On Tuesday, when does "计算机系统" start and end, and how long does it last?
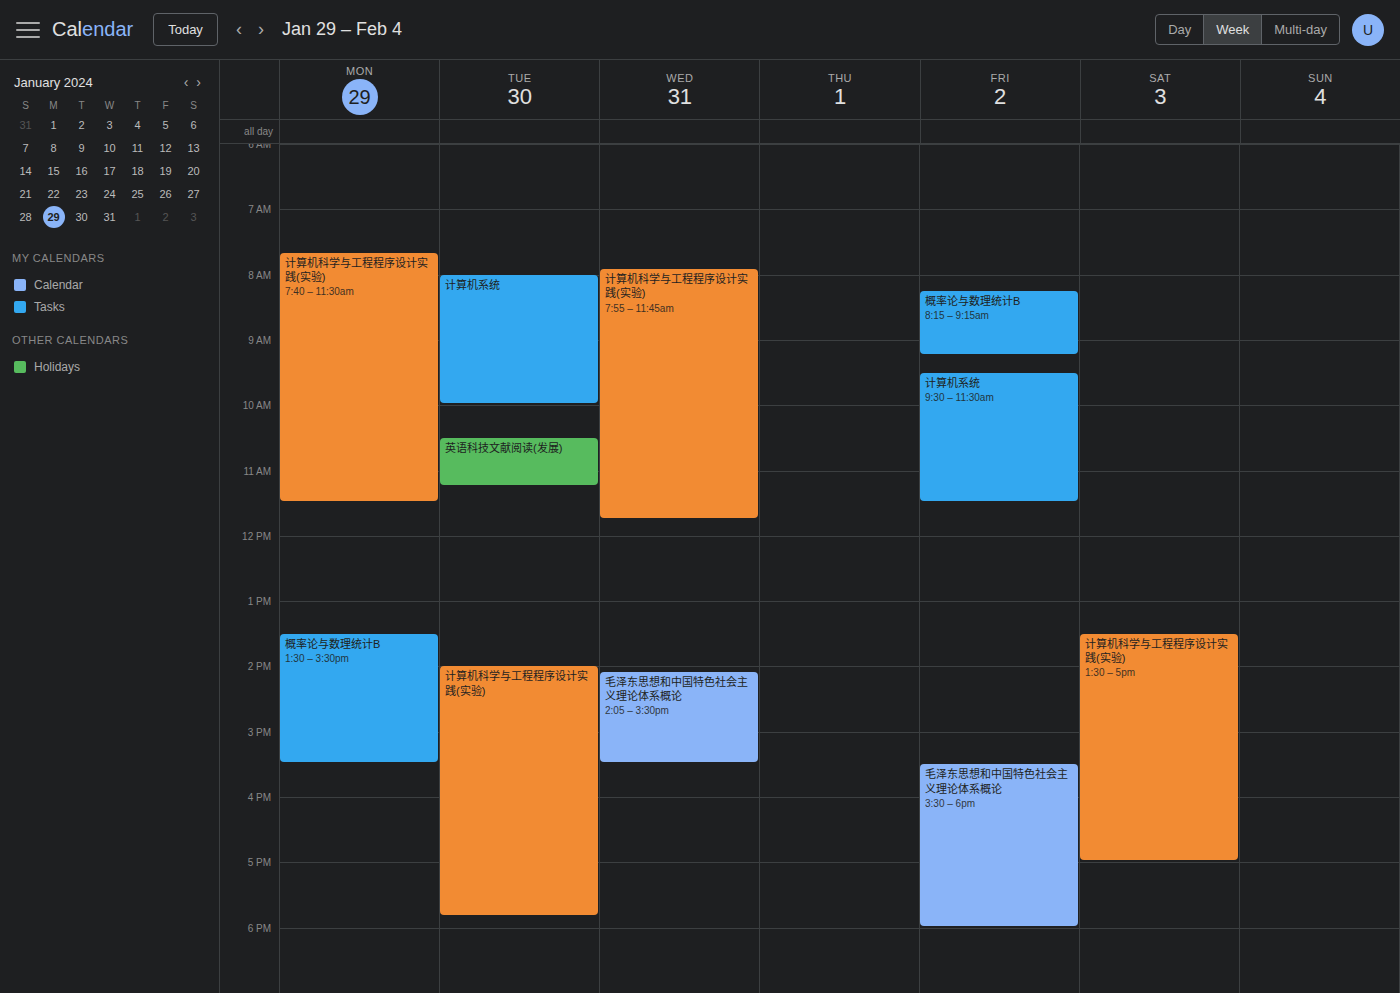
8:00 AM to 10:00 AM, 2 hours